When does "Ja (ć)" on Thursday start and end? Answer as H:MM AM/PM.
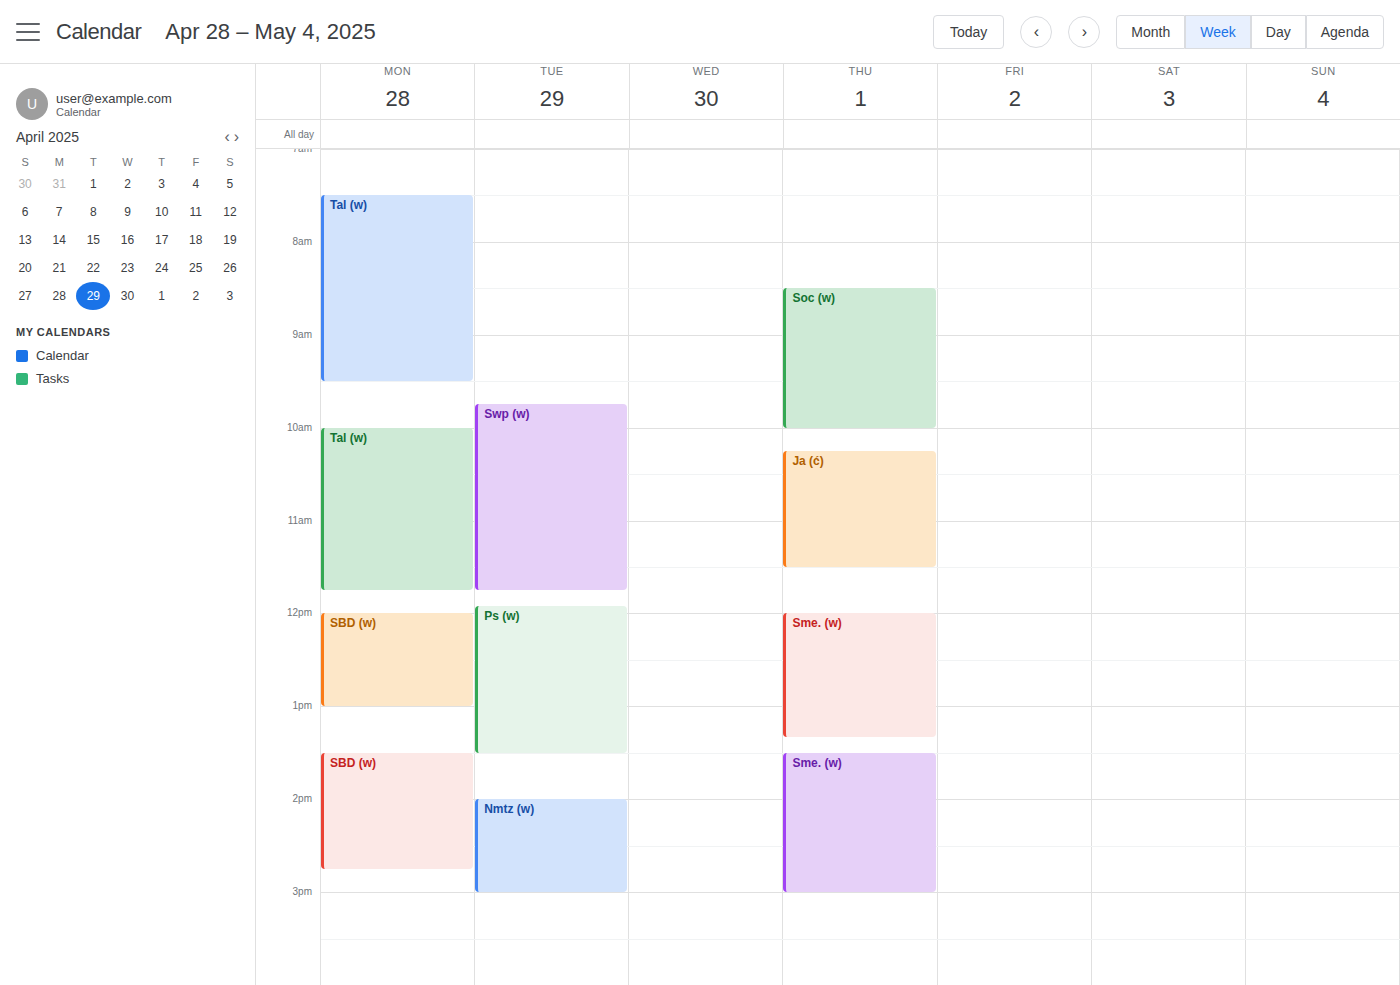
10:15 AM to 11:30 AM